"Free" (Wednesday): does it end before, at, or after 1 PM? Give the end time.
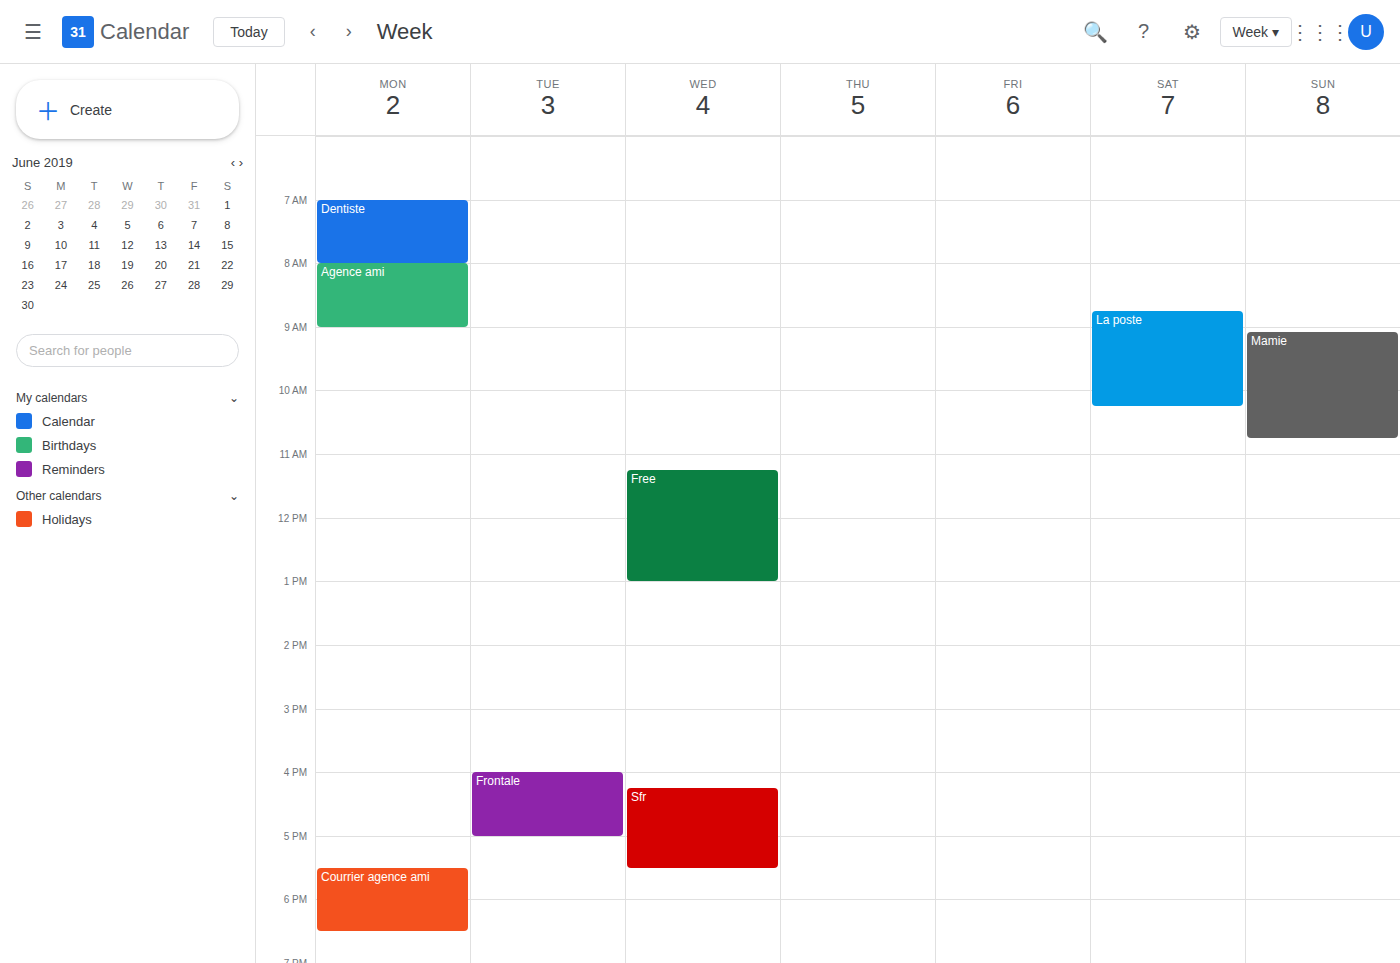
1:00 PM -- exactly at 1 PM, on the 1 PM line.